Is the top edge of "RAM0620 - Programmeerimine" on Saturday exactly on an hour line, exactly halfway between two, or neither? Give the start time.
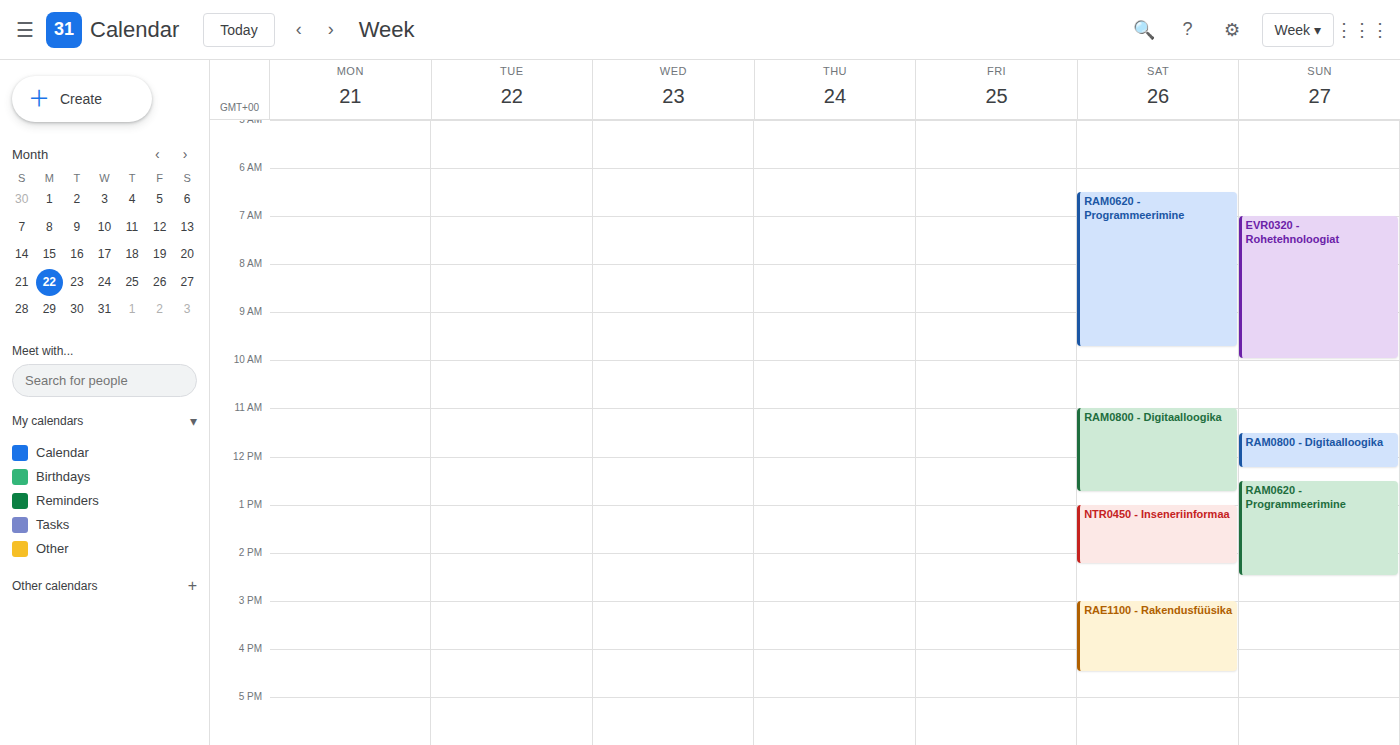
6:30 AM -- halfway between the 6 AM and 7 AM lines.